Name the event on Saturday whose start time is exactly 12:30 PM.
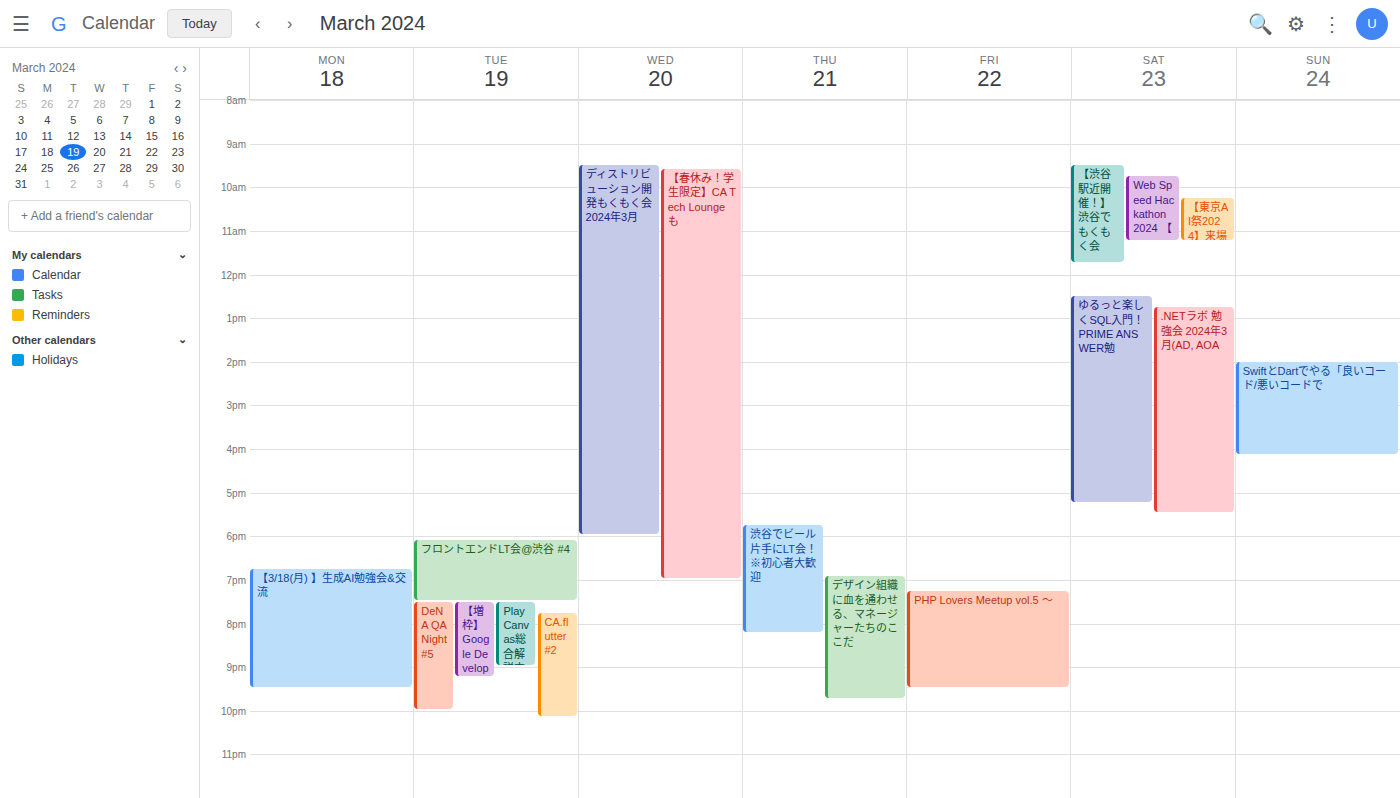
"ゆるっと楽しくSQL入門！PRIME ANSWER勉"